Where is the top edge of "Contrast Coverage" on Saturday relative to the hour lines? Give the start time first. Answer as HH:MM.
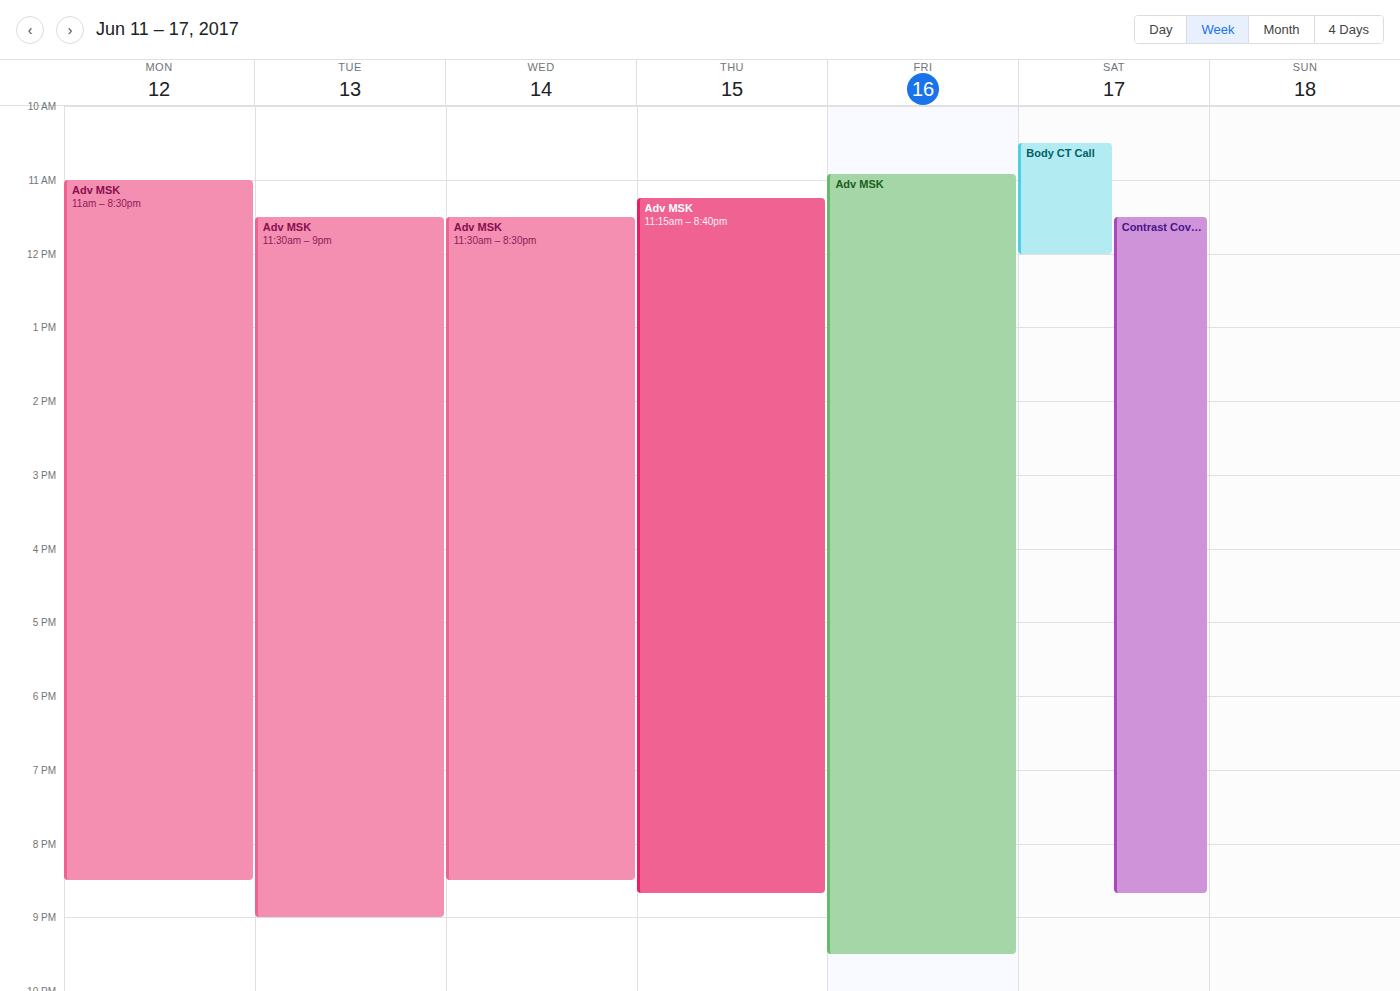
11:30 -- halfway between the 11:00 and 12:00 lines.